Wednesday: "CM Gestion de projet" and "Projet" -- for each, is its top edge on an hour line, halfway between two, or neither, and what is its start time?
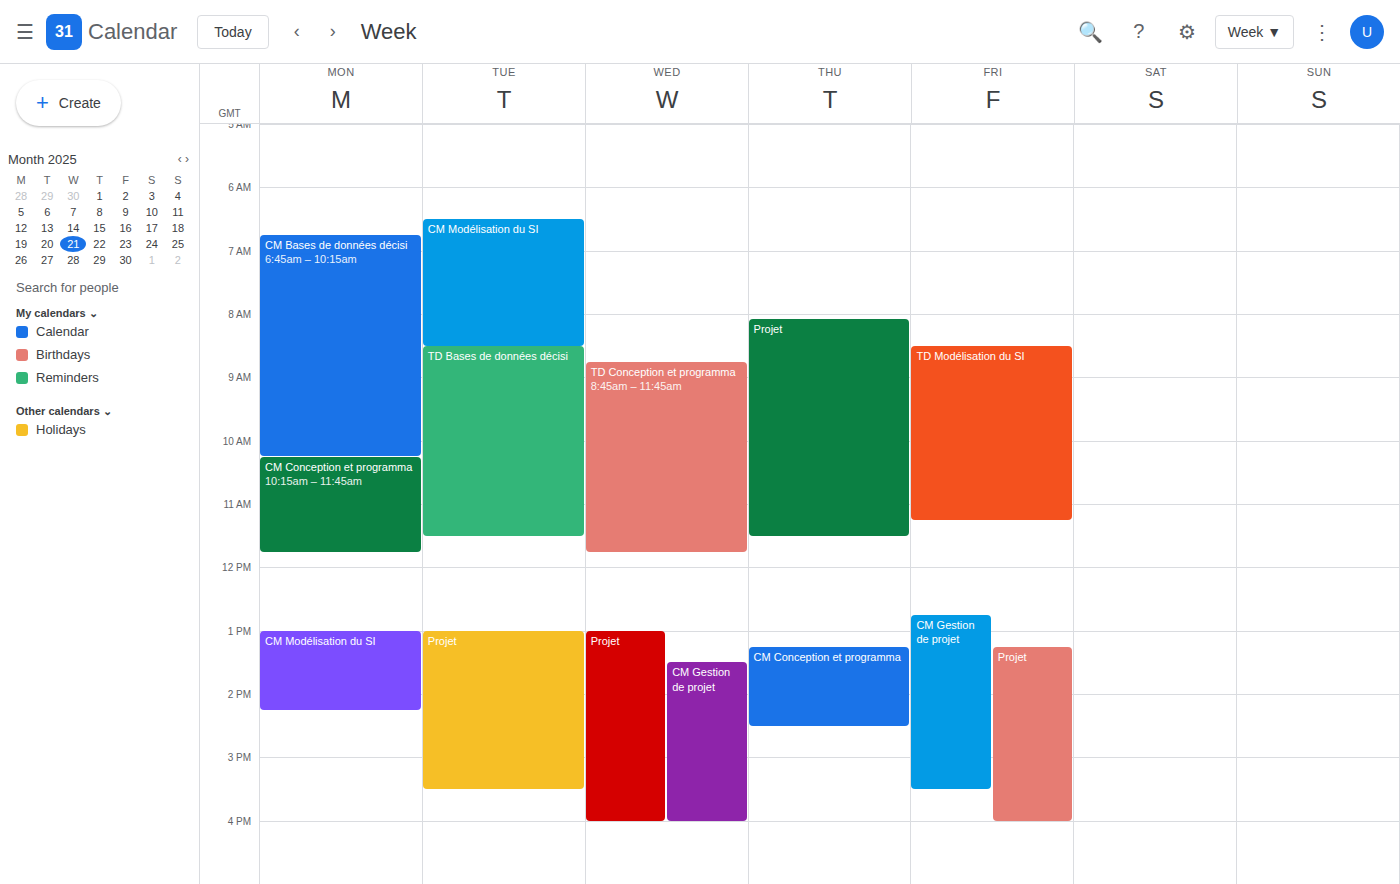
"CM Gestion de projet": 1:30 PM, halfway between the 1 PM and 2 PM lines. "Projet": 1:00 PM, exactly on the 1 PM line.